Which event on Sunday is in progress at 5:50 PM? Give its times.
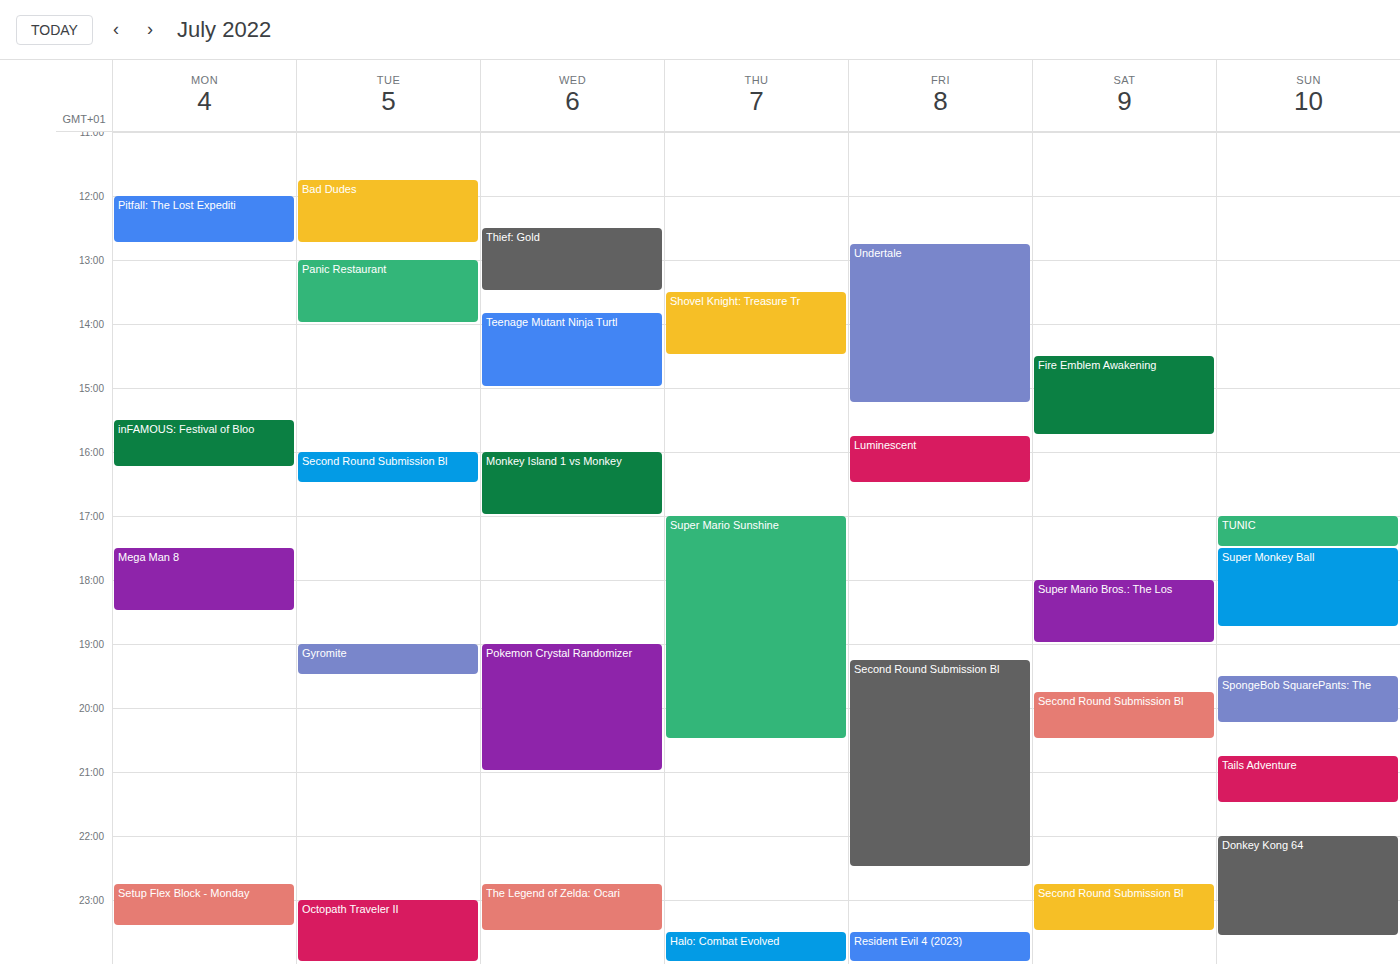
"Super Monkey Ball", 5:30 PM to 6:45 PM